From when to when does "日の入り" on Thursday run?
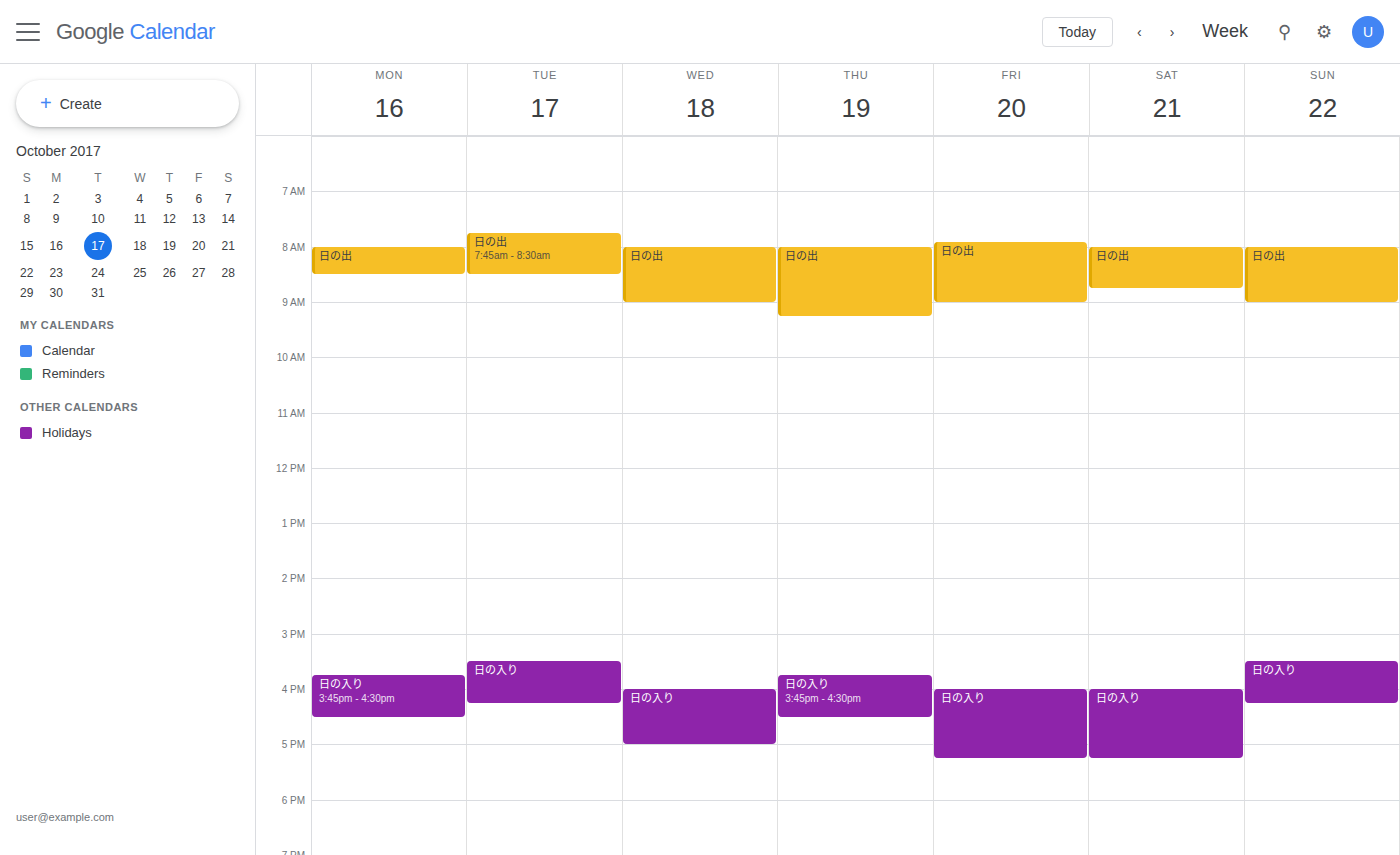
3:45 PM to 4:30 PM